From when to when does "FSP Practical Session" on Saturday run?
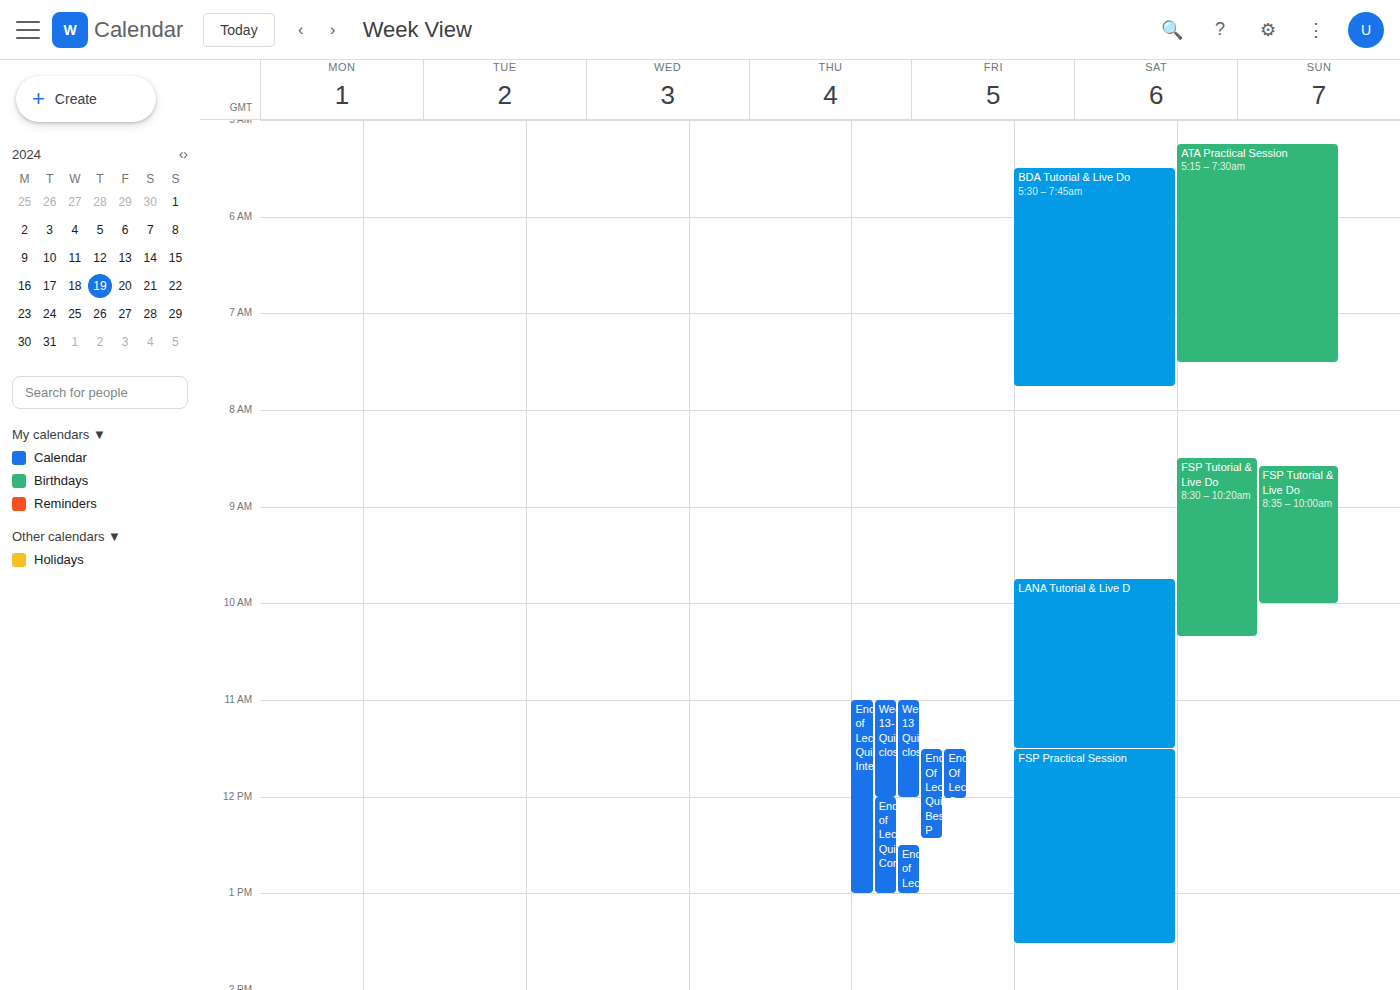
11:30 to 13:30